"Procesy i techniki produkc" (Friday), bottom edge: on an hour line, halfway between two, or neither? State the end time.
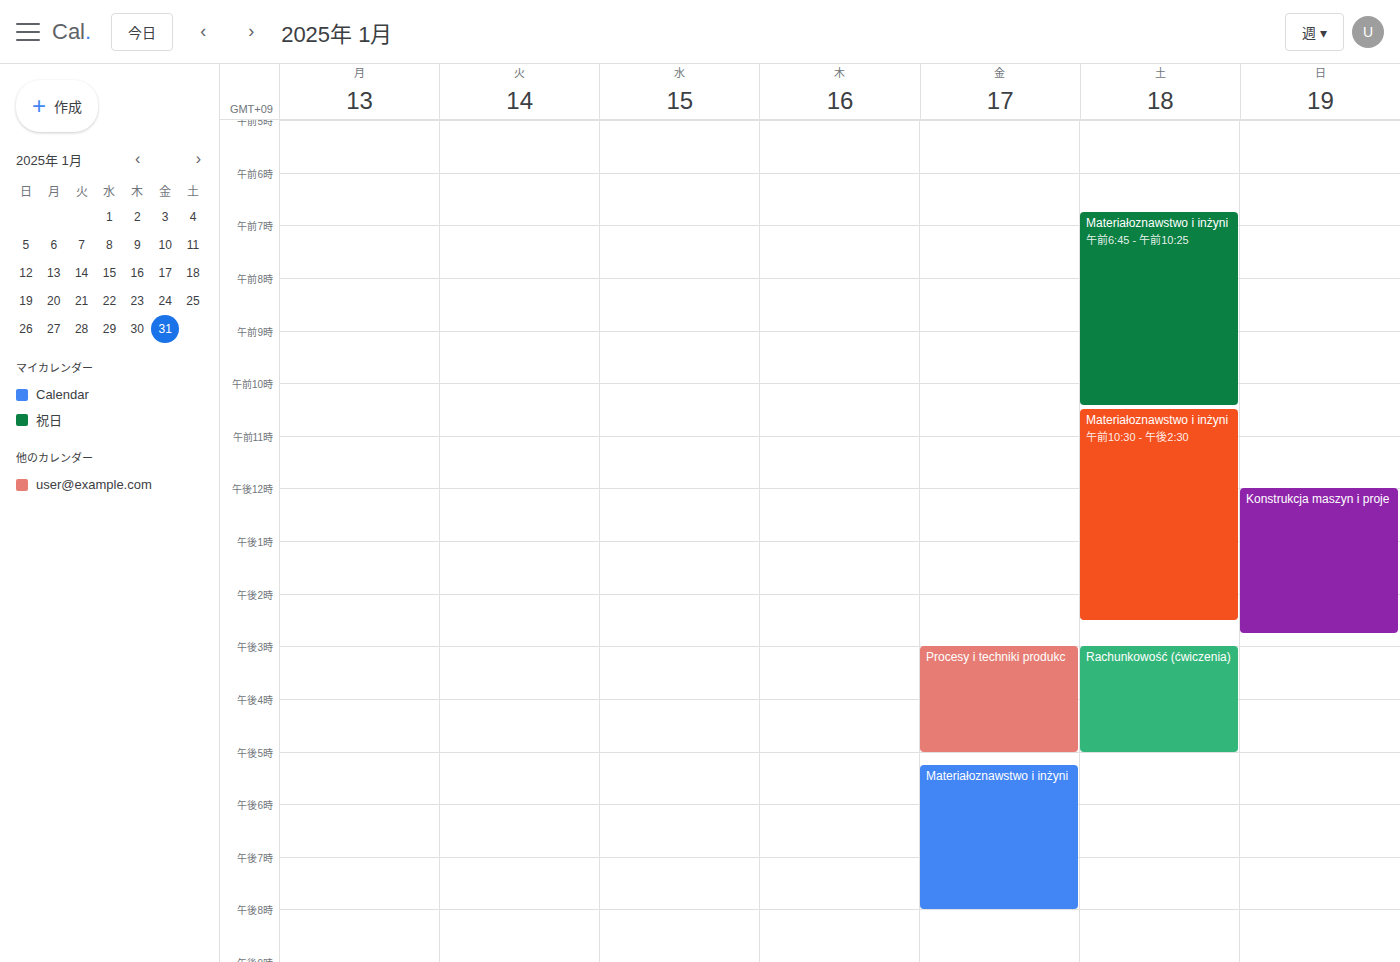
5:00 PM -- exactly on the 5 PM line.